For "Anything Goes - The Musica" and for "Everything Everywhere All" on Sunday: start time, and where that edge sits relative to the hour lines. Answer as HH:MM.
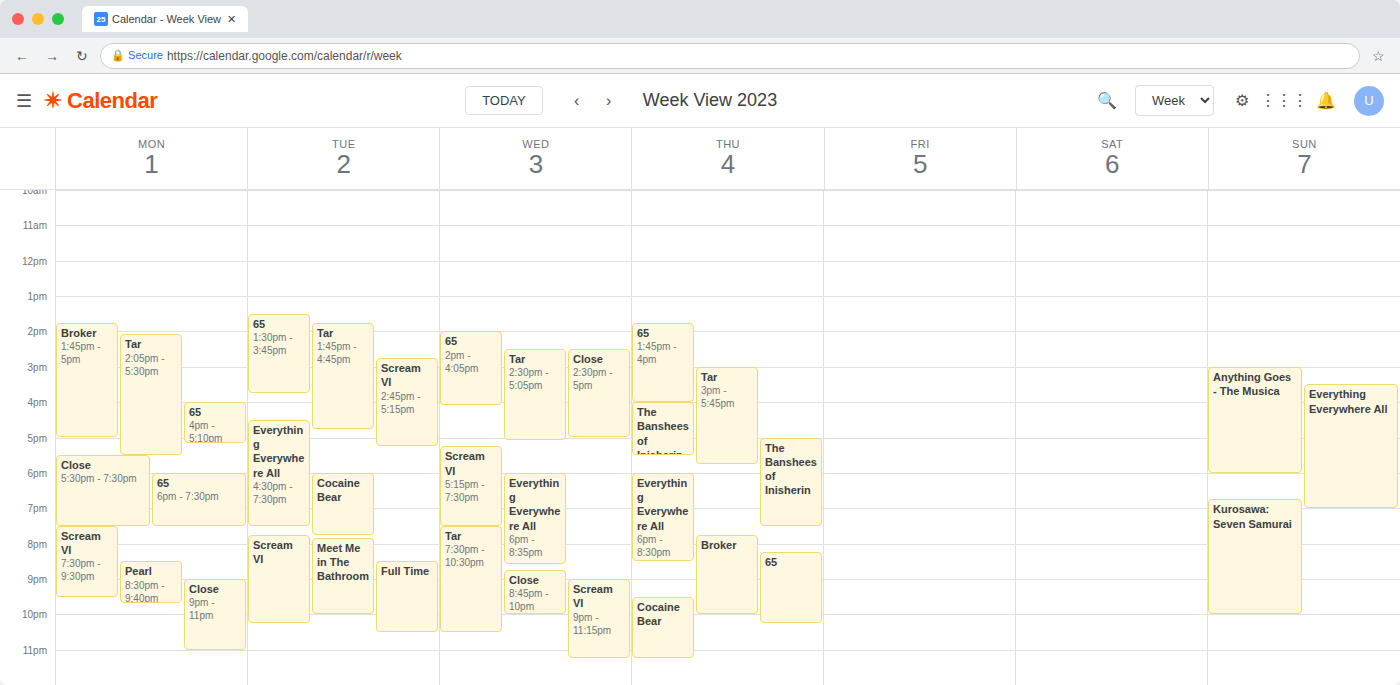
"Anything Goes - The Musica": 15:00, exactly on the 15:00 line. "Everything Everywhere All": 15:30, halfway between the 15:00 and 16:00 lines.